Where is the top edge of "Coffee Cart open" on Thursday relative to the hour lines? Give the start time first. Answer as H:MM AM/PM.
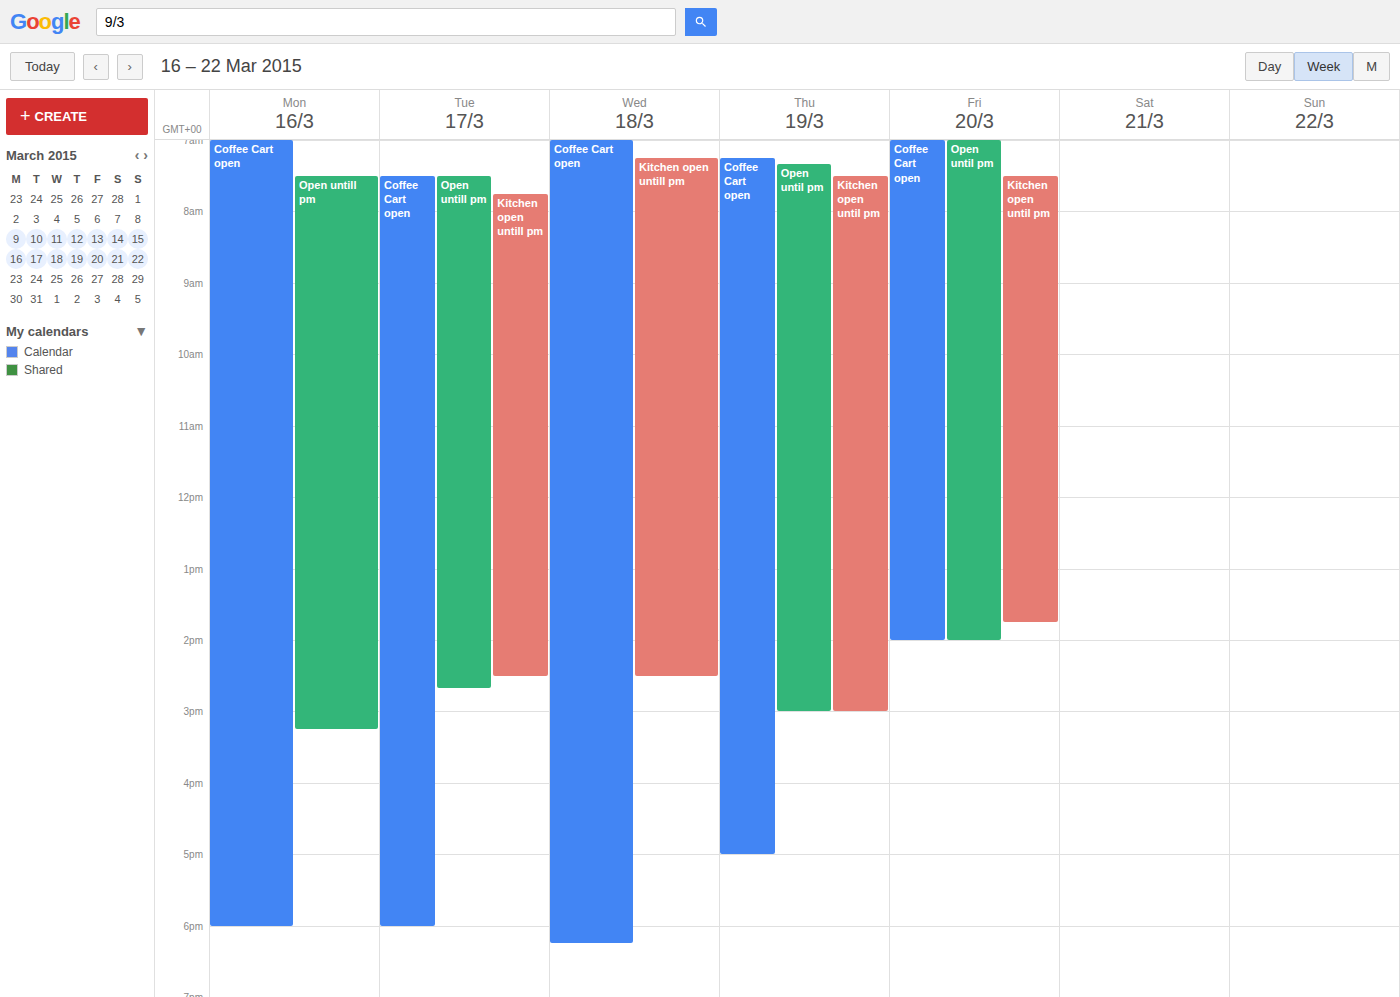
7:15 AM -- neither: a quarter of the way from the 7 AM line to the 8 AM line.